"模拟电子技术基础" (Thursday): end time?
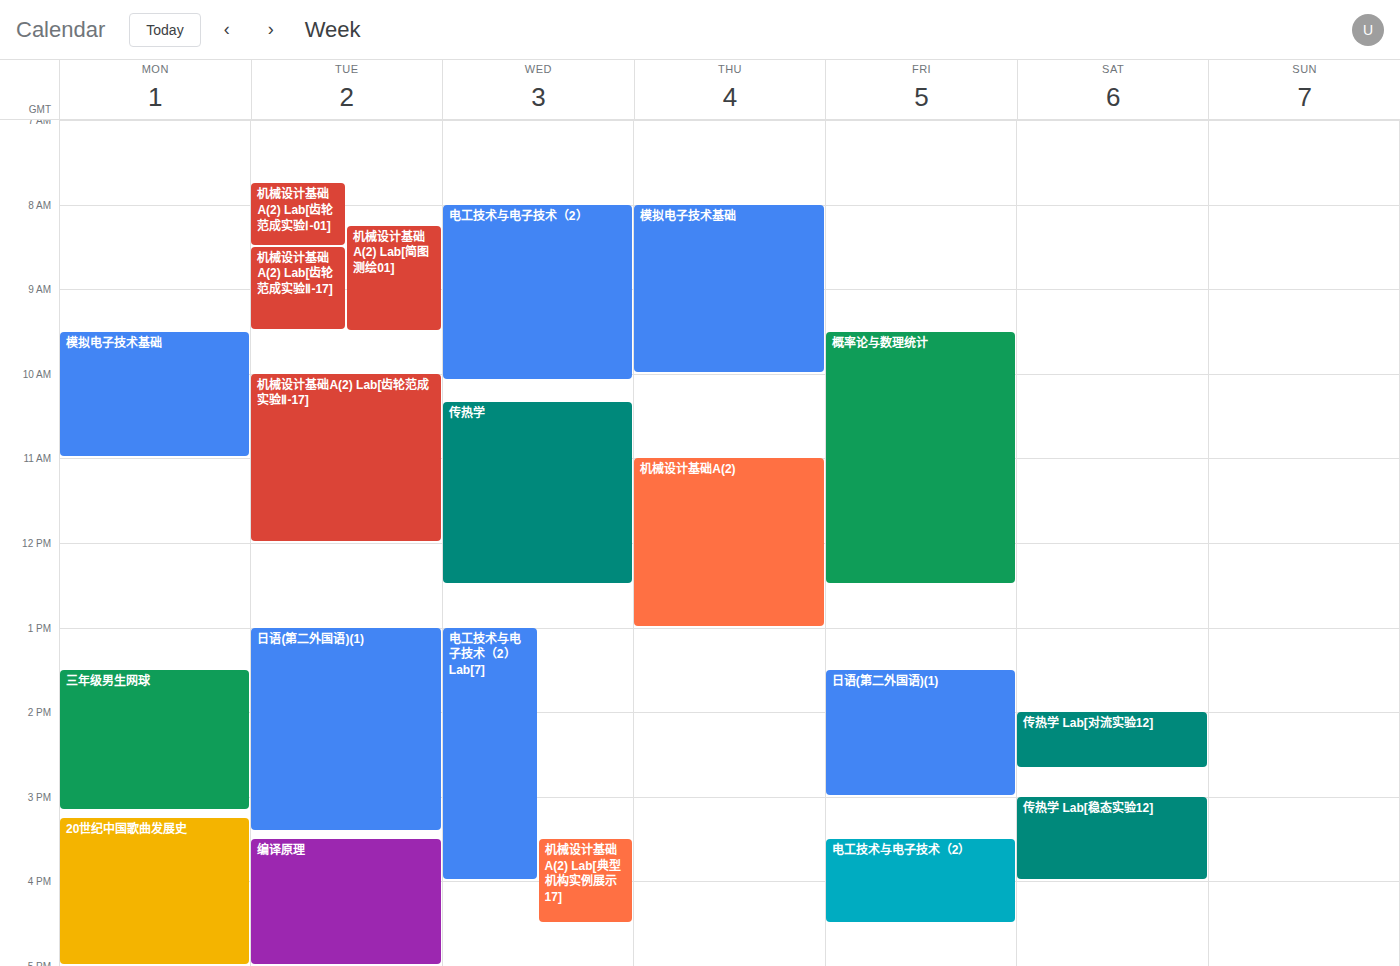
10:00 AM